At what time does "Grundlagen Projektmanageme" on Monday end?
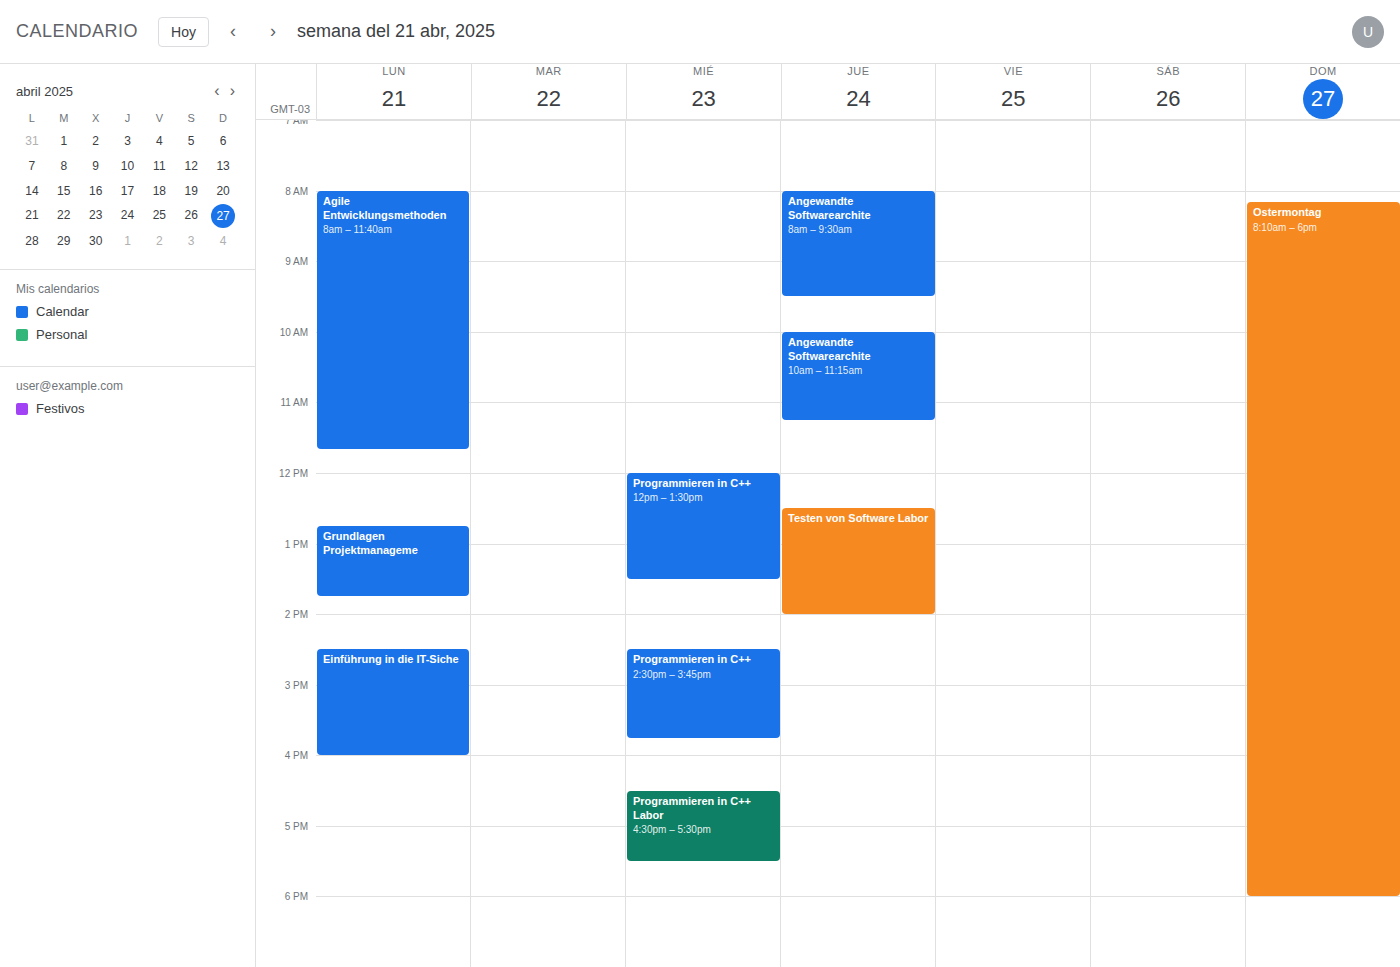
1:45 PM